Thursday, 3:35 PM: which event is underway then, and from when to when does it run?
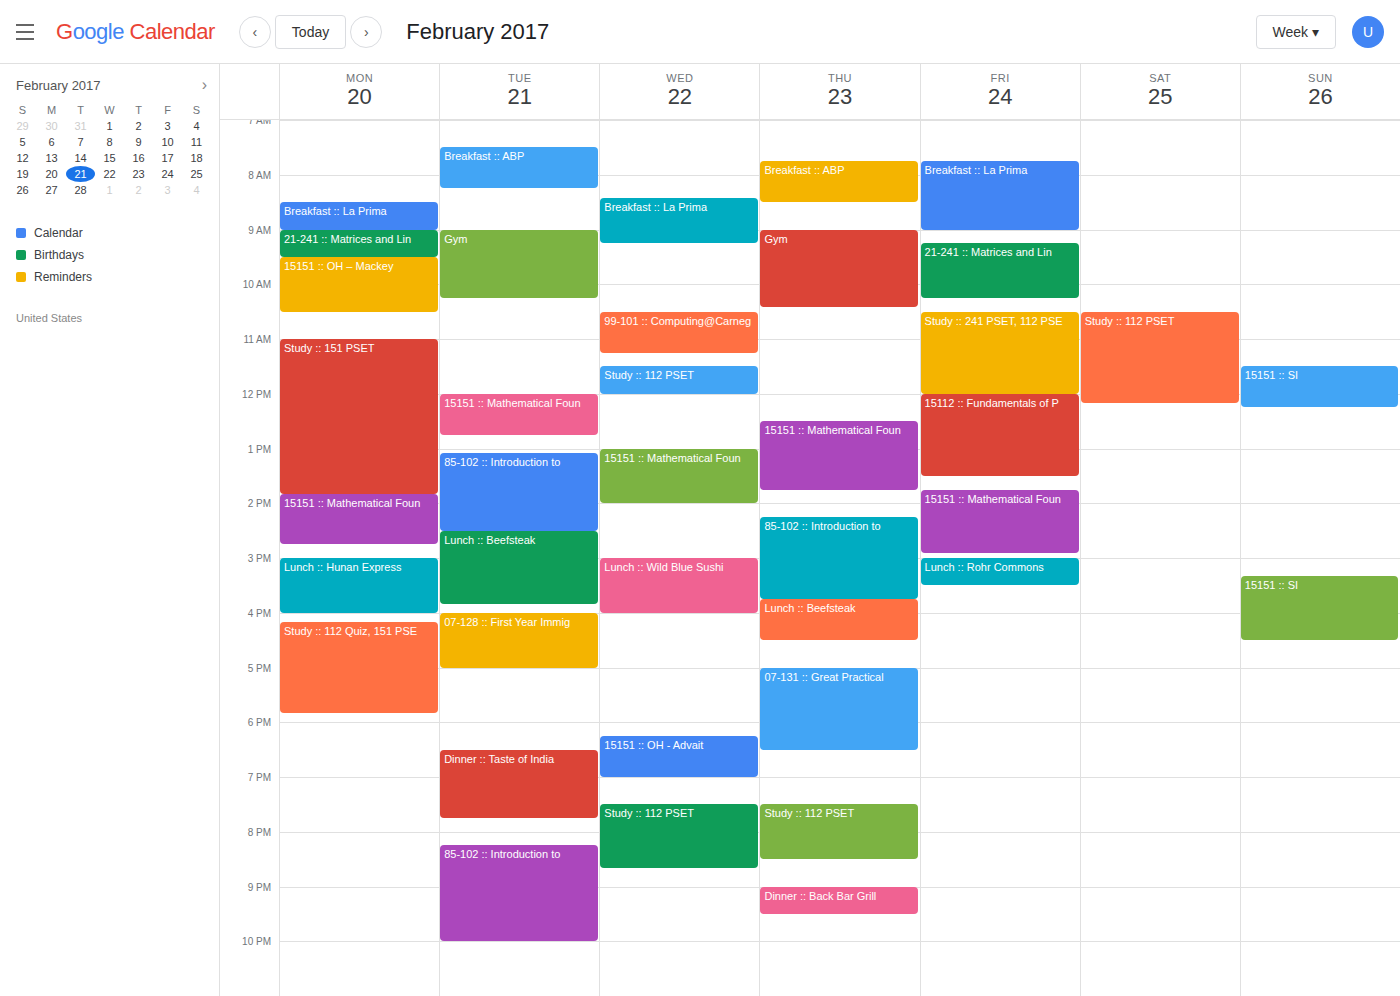
"85-102 :: Introduction to", 2:15 PM to 3:45 PM